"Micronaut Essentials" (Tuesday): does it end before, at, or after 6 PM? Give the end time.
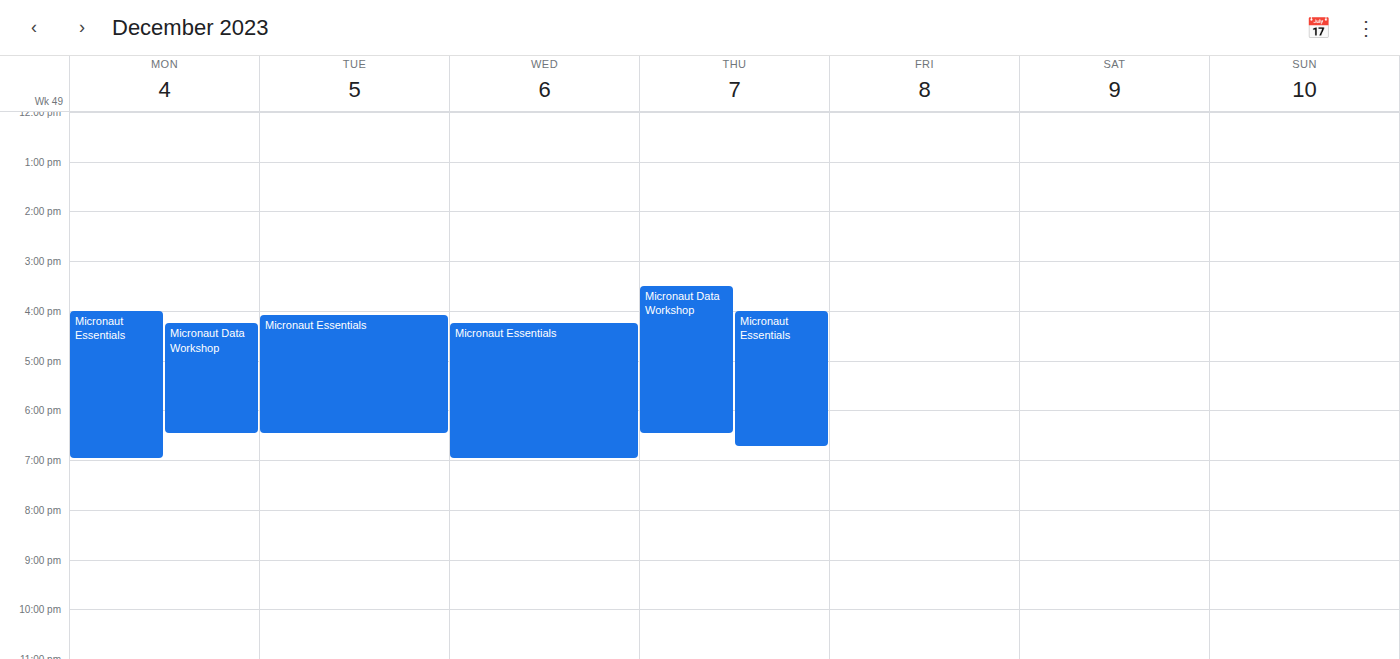
6:30 PM -- after 6 PM, 30 minutes below the 6 PM line.